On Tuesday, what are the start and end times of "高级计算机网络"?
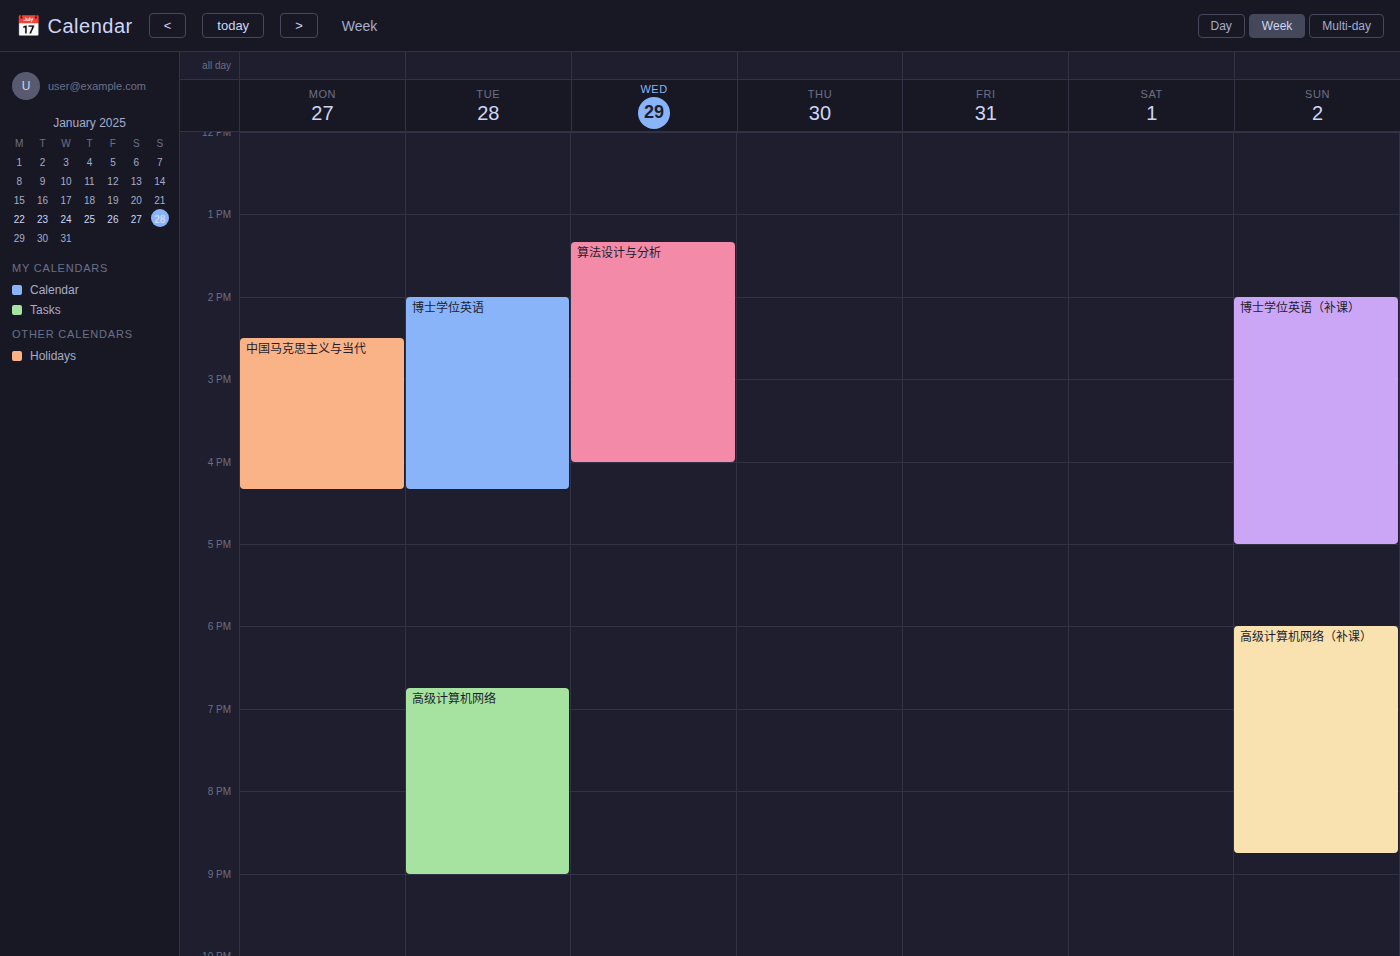
6:45 PM to 9:00 PM